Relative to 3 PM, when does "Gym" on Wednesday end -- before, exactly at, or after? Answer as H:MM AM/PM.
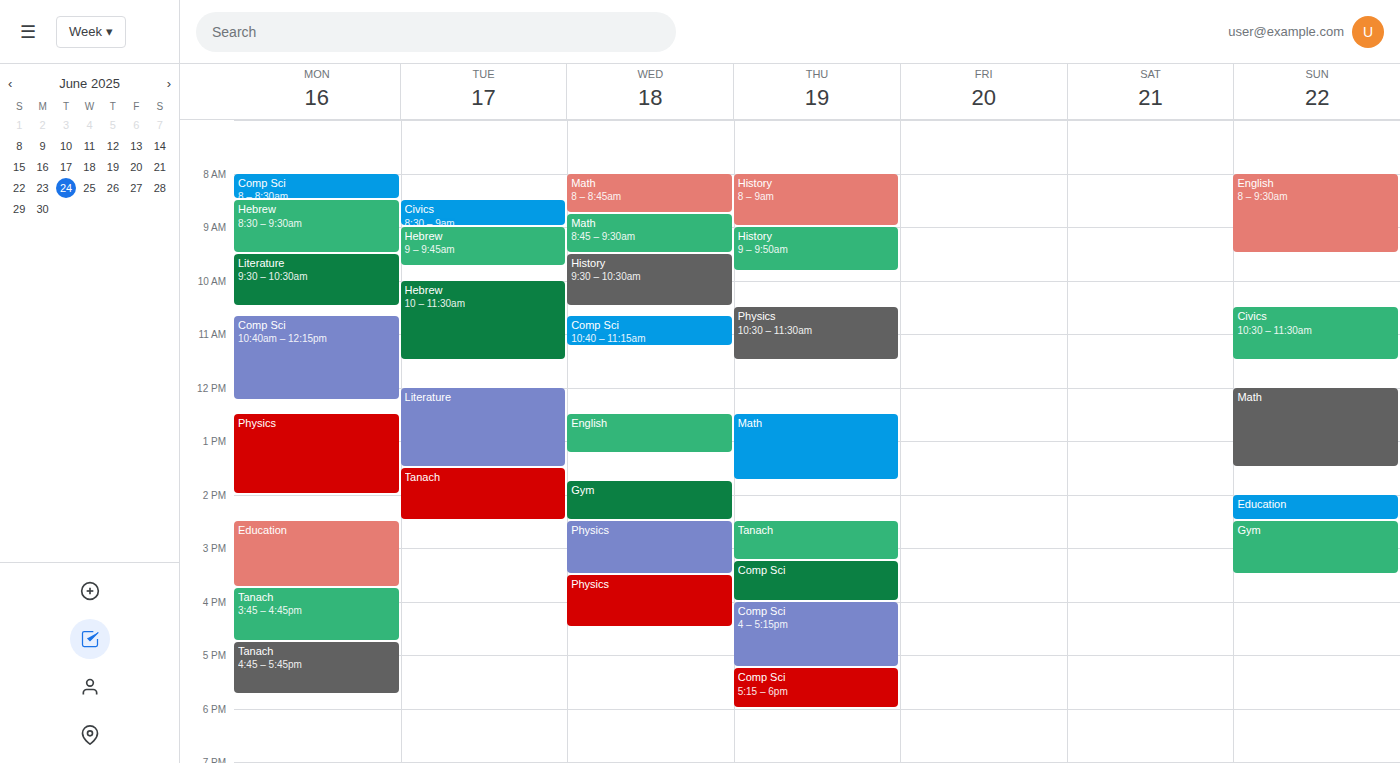
2:30 PM -- before 3 PM, 30 minutes above the 3 PM line.